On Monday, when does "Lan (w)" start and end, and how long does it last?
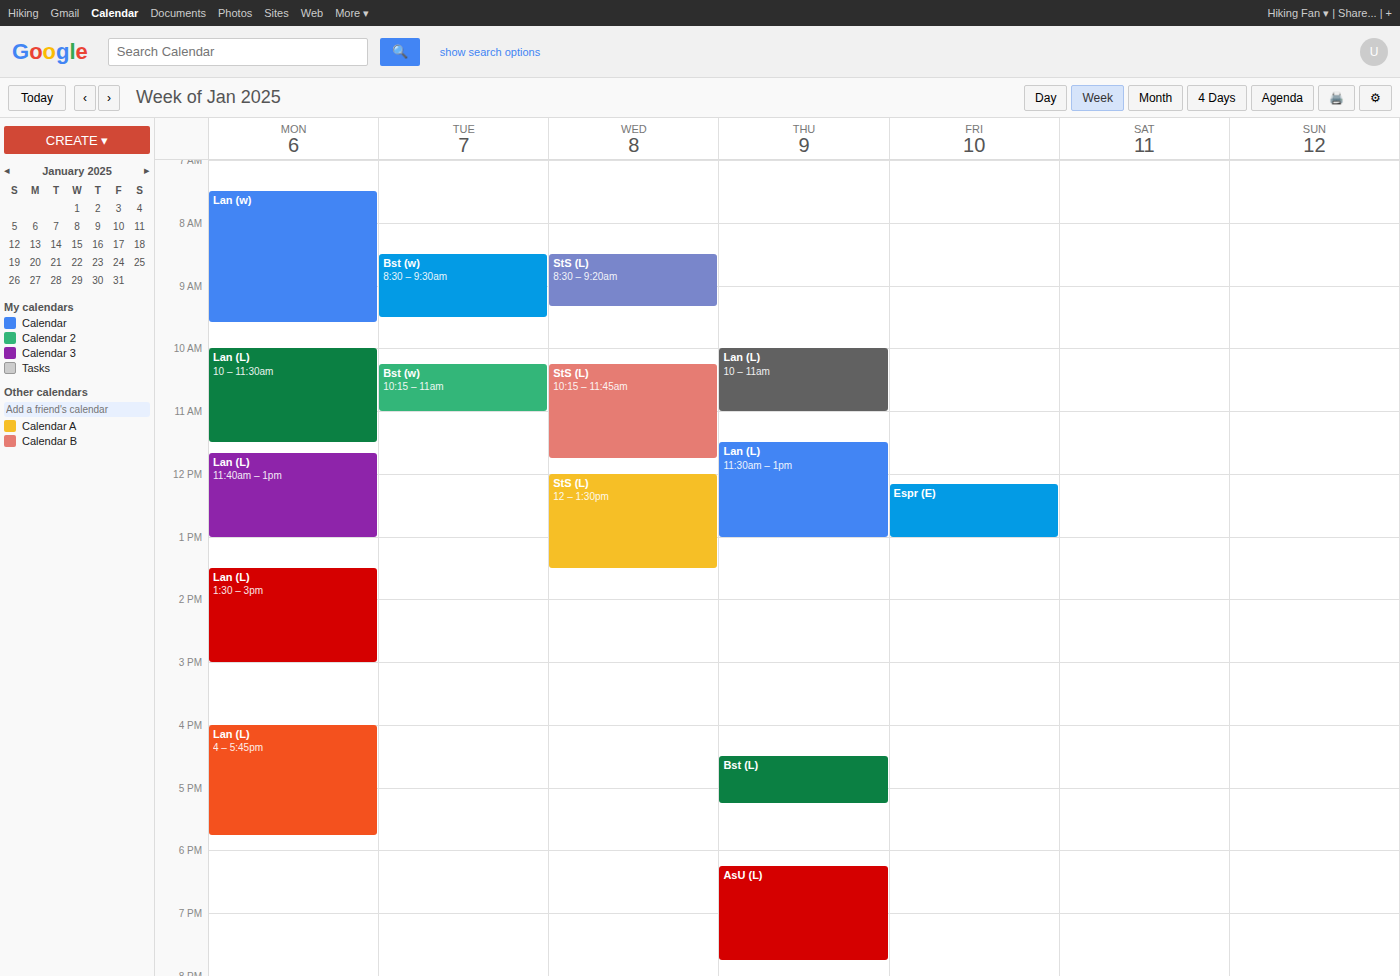
7:30 AM to 9:35 AM, 2 hours 5 minutes